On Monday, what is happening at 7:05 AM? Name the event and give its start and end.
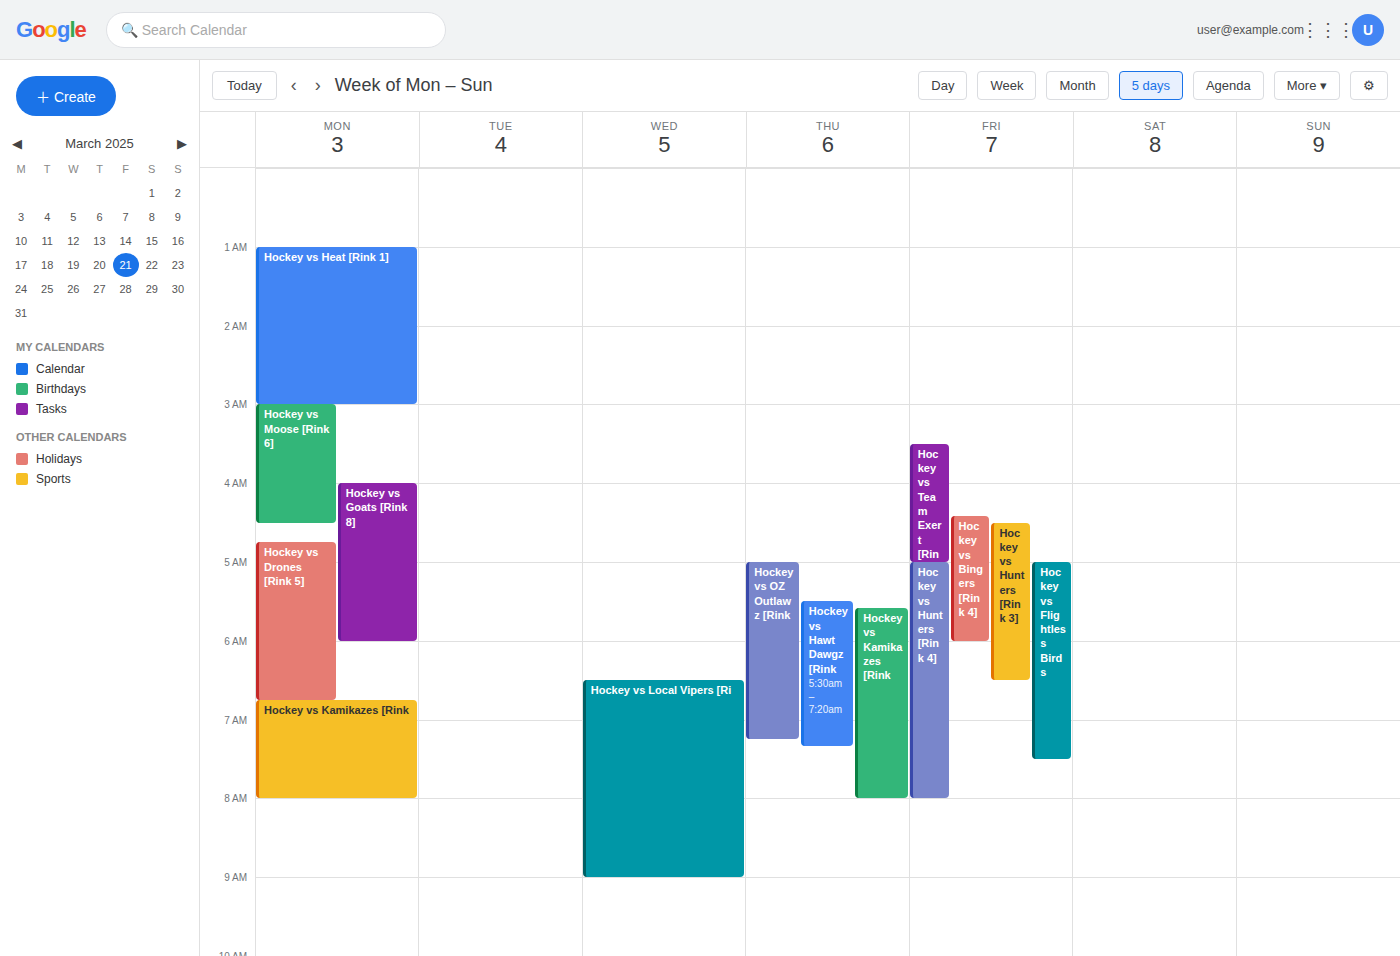
"Hockey vs Kamikazes [Rink", 6:45 AM to 8:00 AM